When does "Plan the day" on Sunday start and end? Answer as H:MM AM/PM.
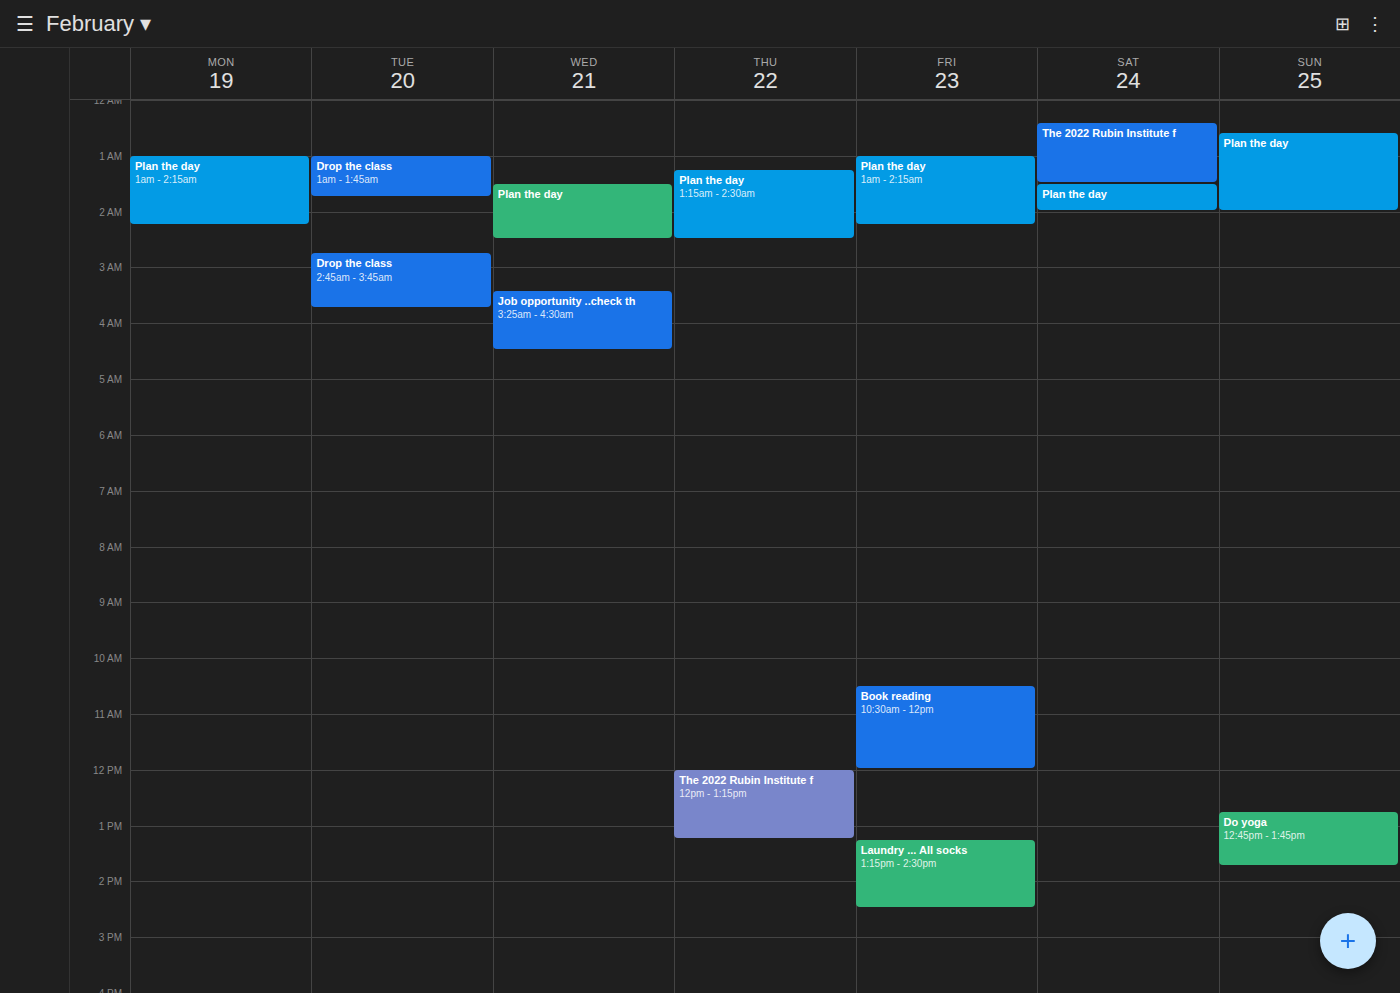
12:35 AM to 2:00 AM